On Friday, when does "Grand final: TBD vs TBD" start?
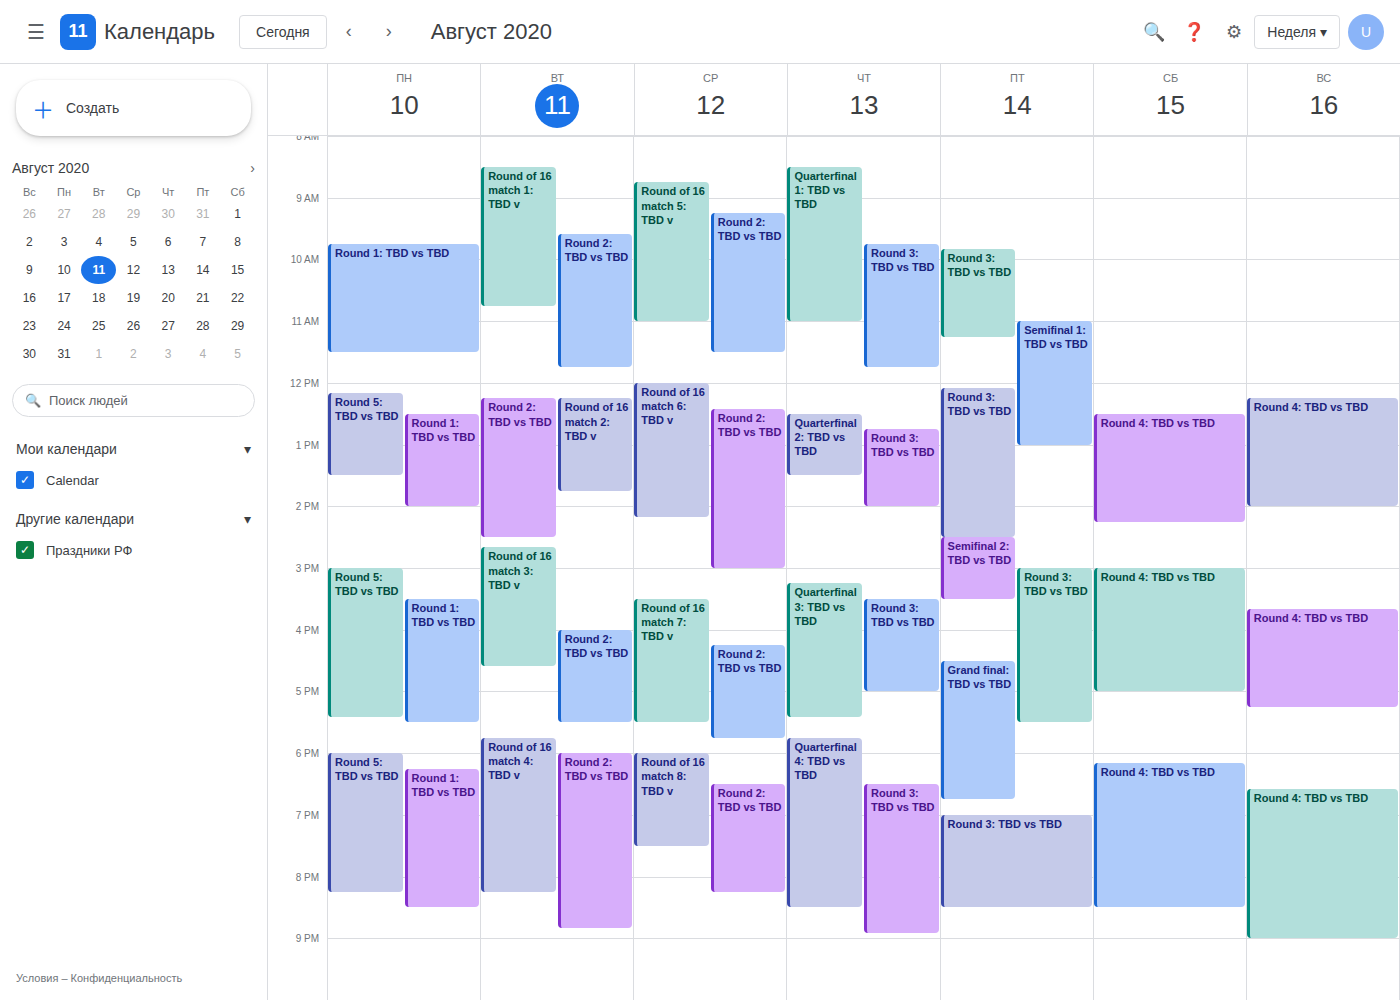
4:30 PM